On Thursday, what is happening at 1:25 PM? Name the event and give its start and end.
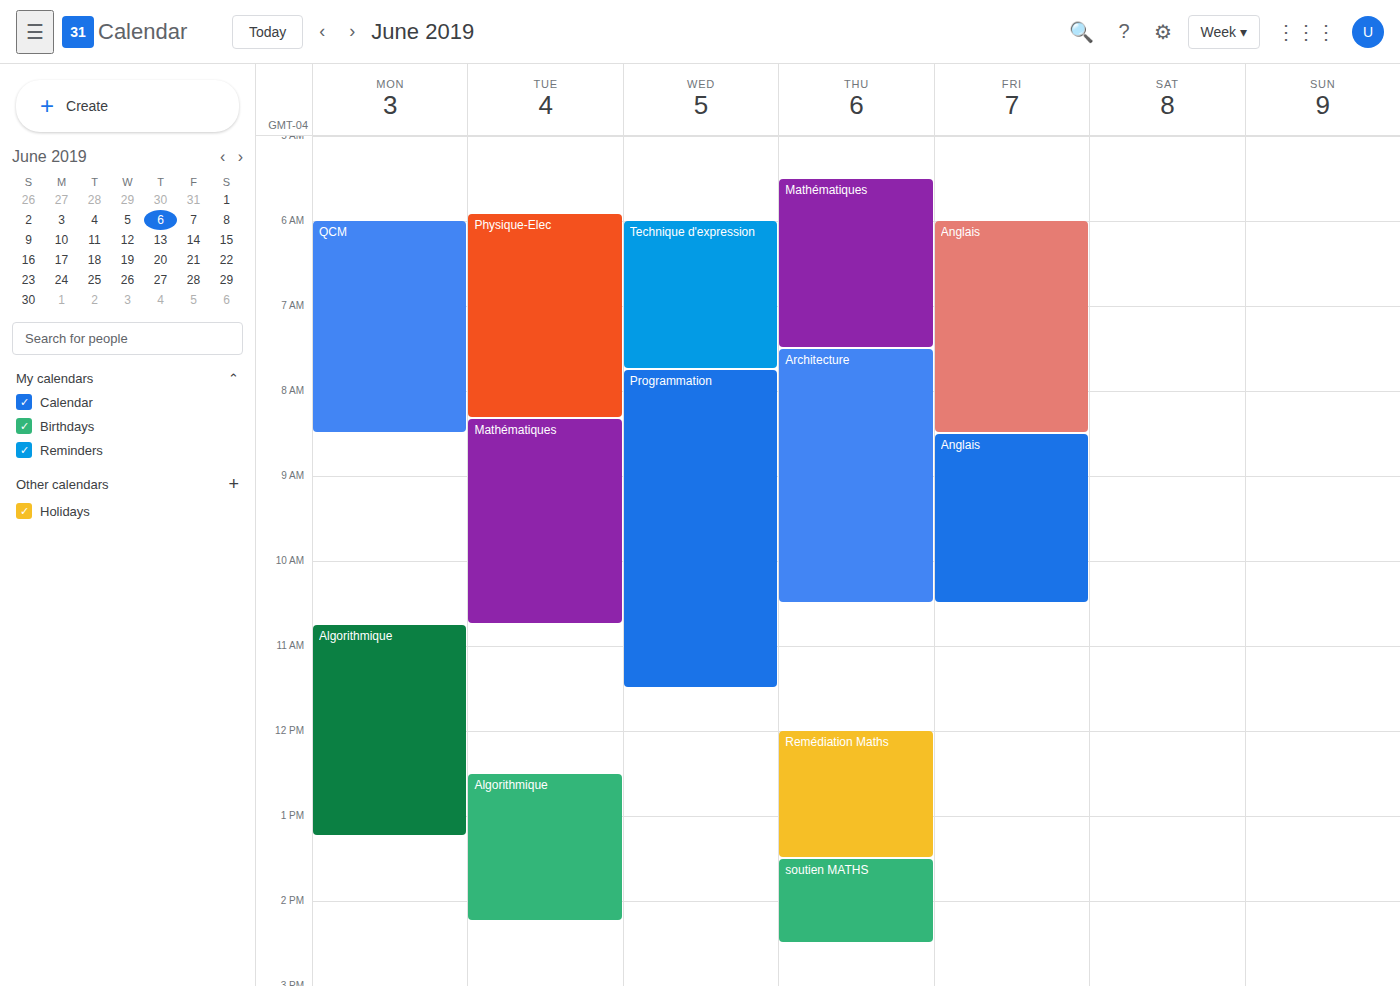
"Remédiation Maths", 12:00 PM to 1:30 PM